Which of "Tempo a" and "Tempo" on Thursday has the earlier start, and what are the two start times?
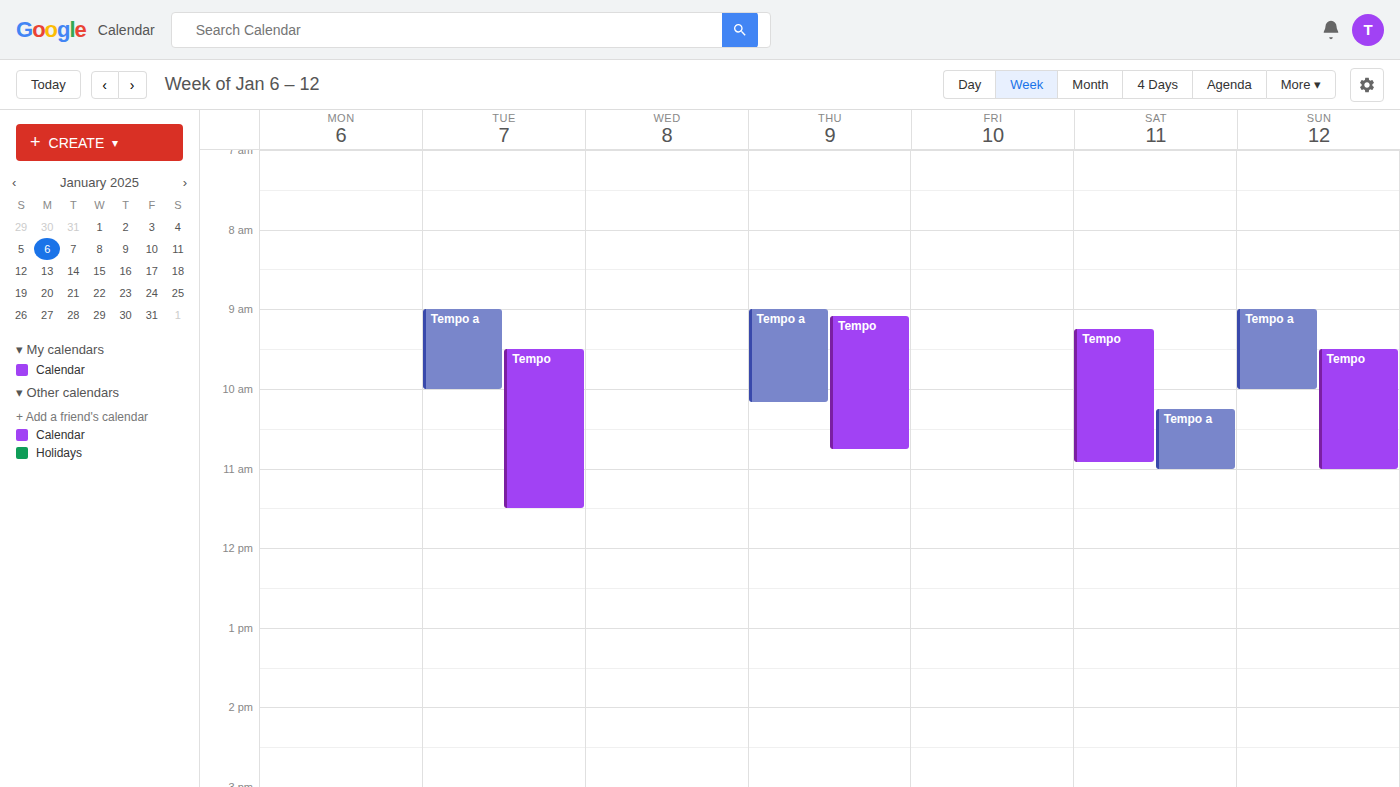
"Tempo a" 9:00 AM; "Tempo" 9:05 AM.